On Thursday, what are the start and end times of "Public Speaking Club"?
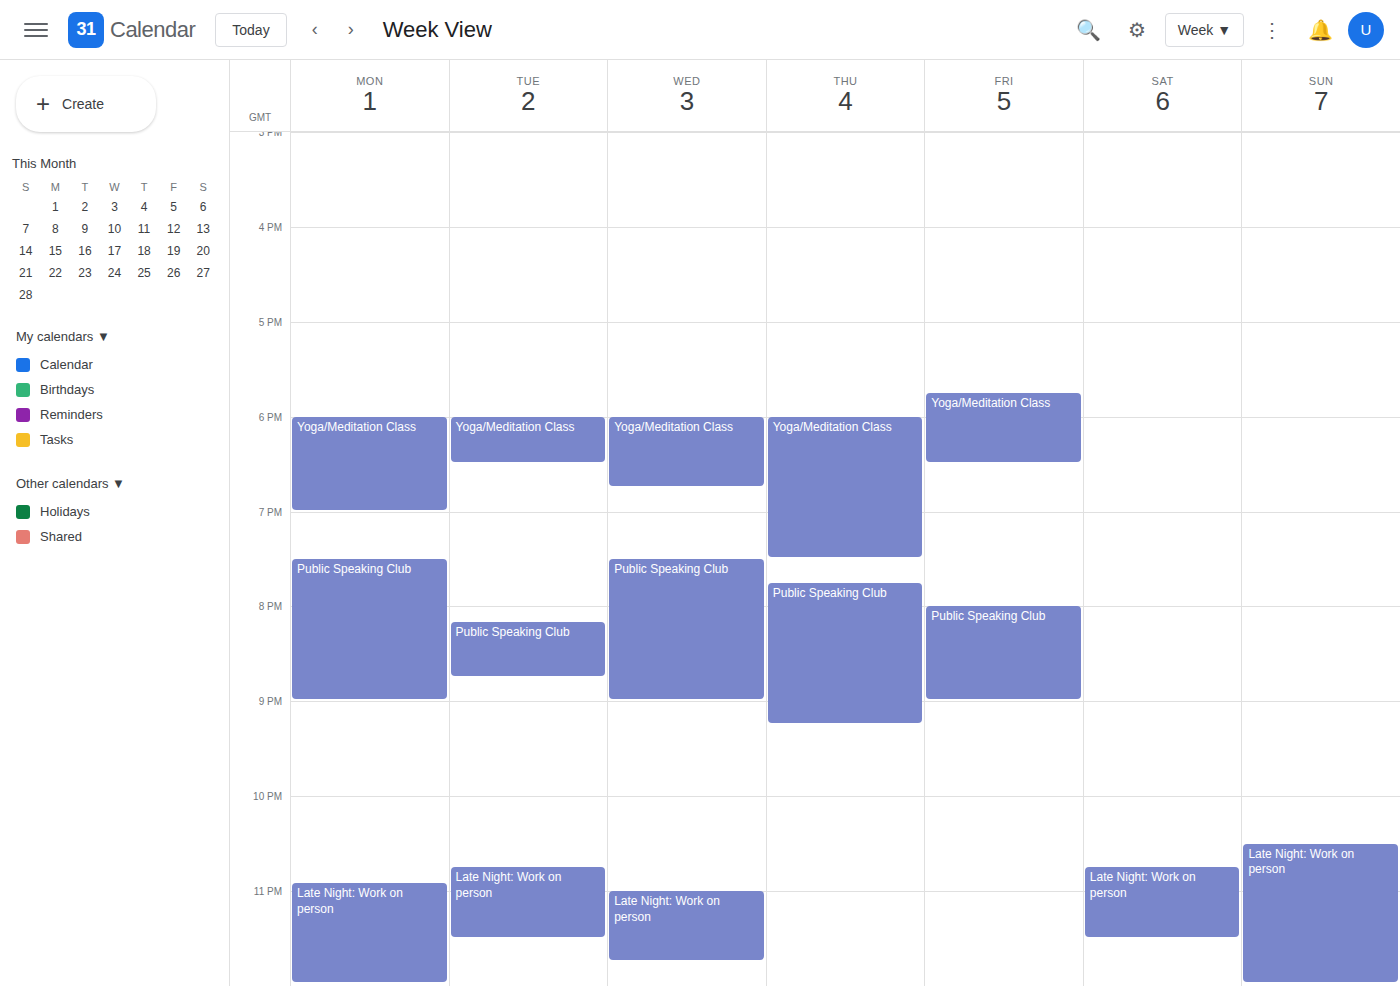
7:45 PM to 9:15 PM